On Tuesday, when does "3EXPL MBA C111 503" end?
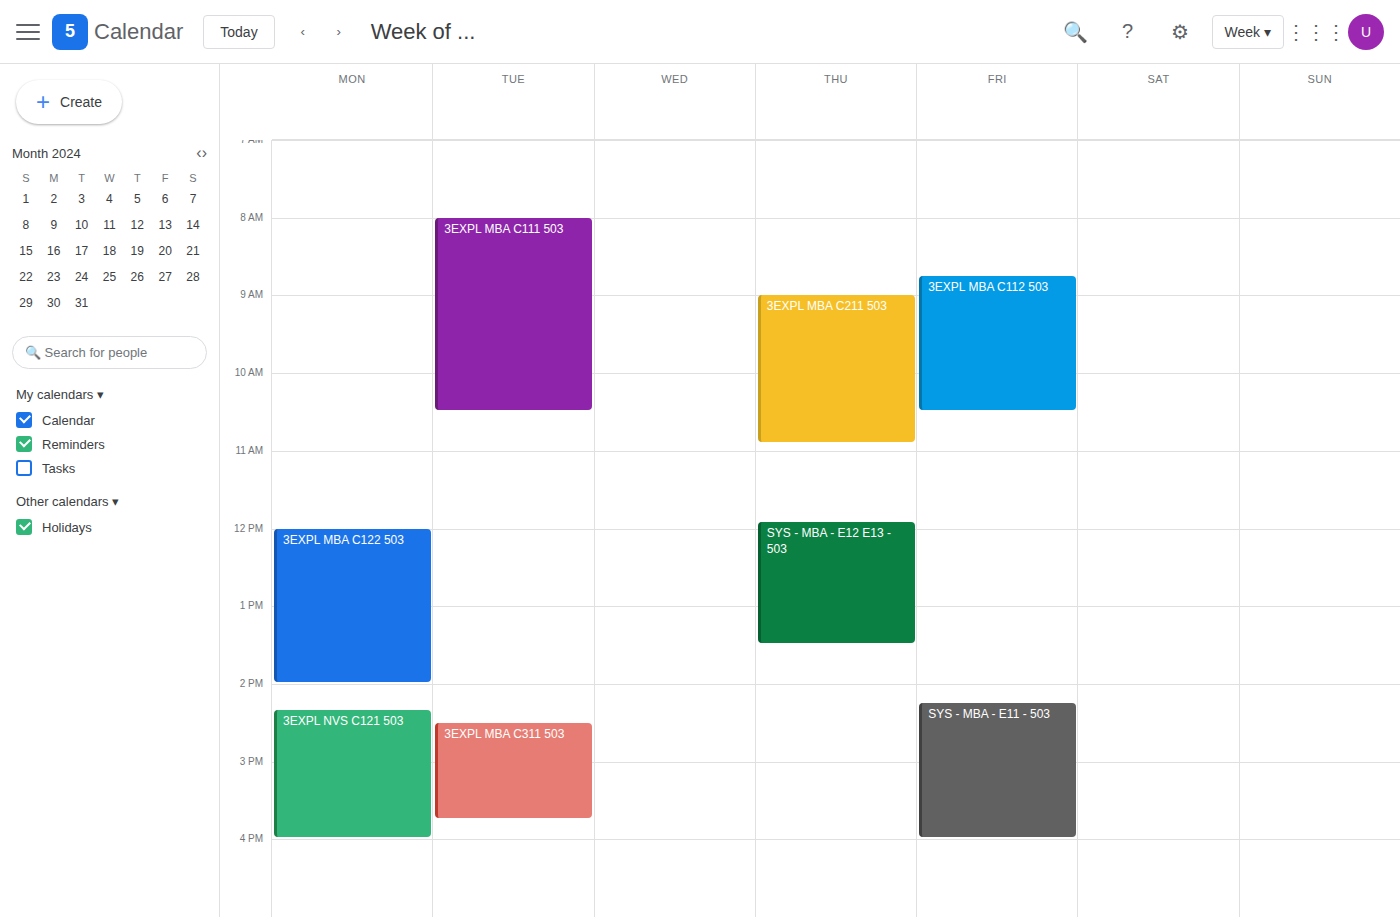
10:30 AM